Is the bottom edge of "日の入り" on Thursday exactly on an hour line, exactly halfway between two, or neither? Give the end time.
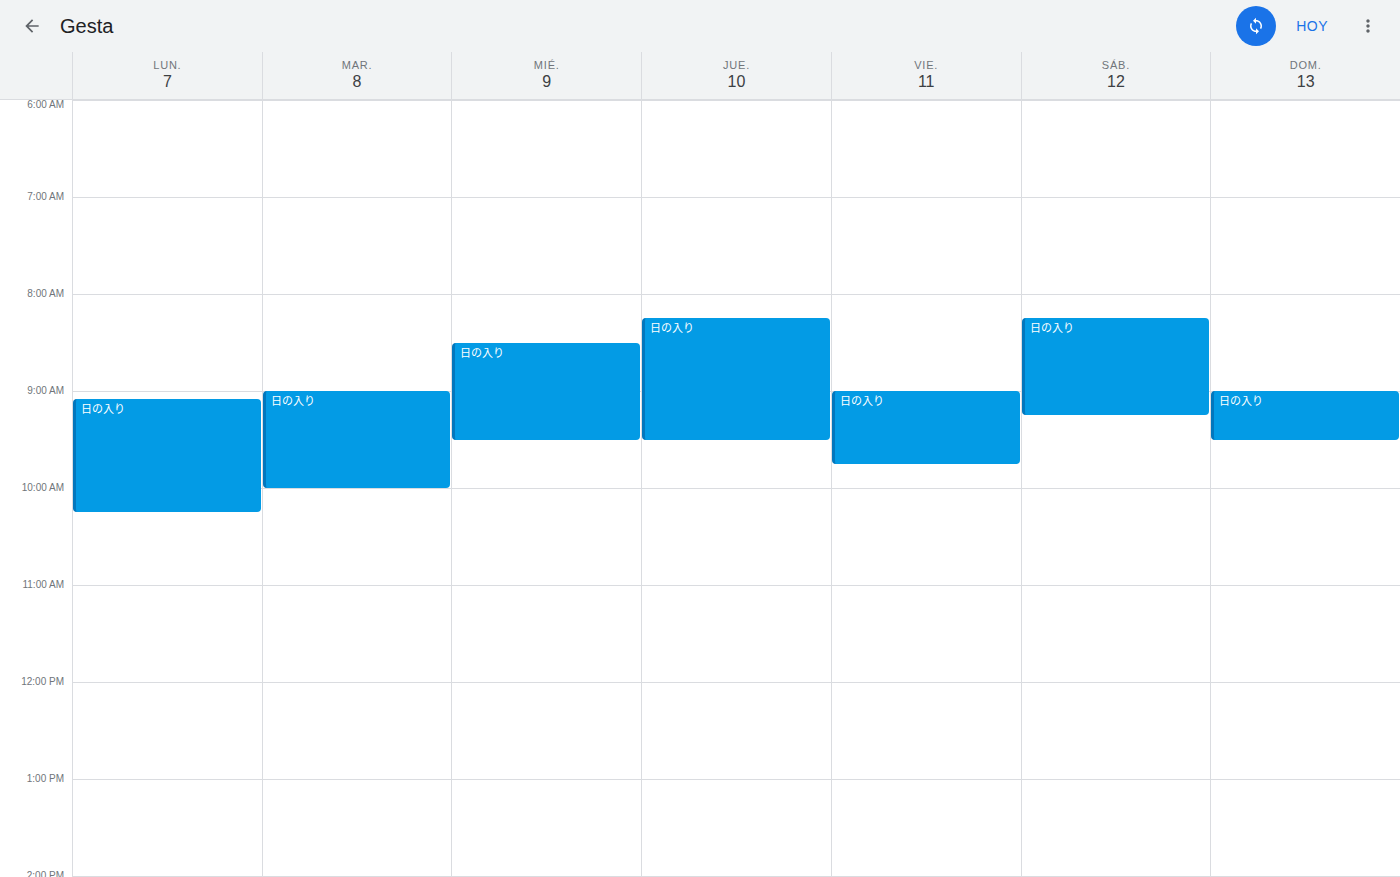
9:30 AM -- halfway between the 9 AM and 10 AM lines.